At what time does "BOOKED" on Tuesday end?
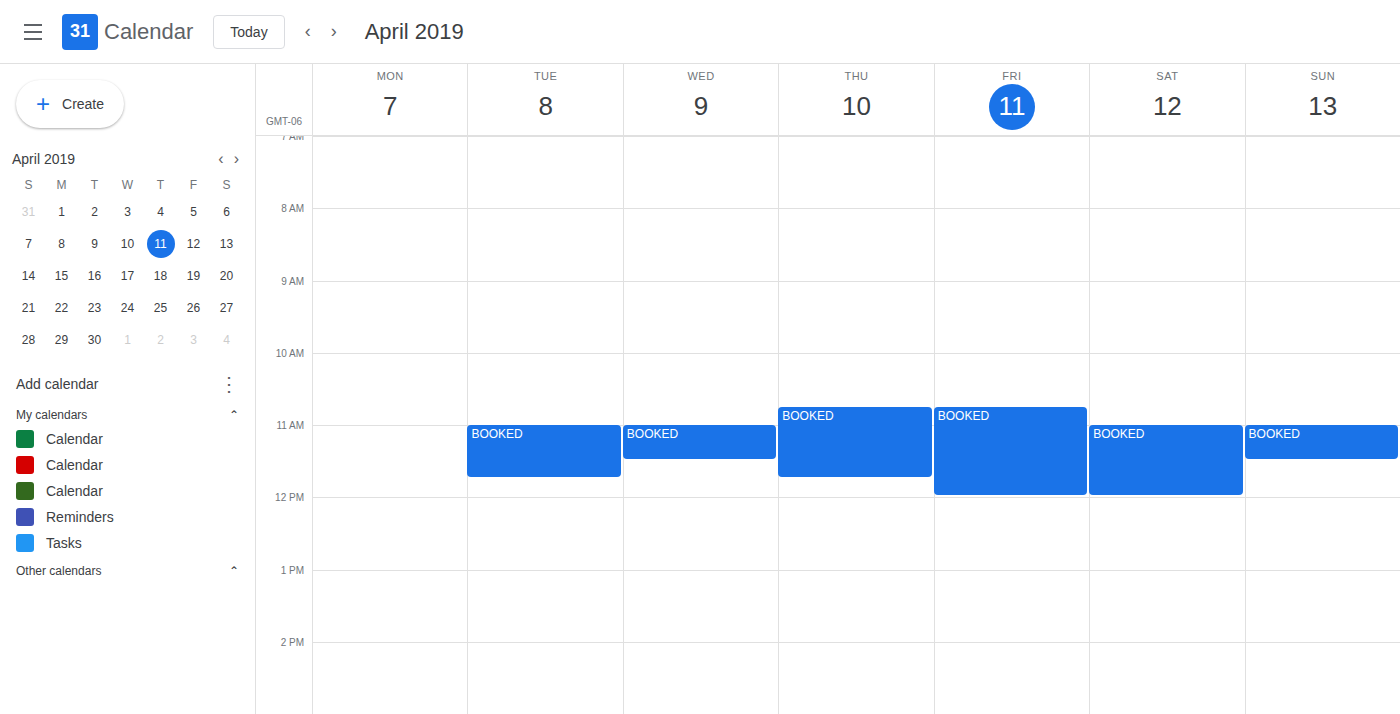
11:45 AM